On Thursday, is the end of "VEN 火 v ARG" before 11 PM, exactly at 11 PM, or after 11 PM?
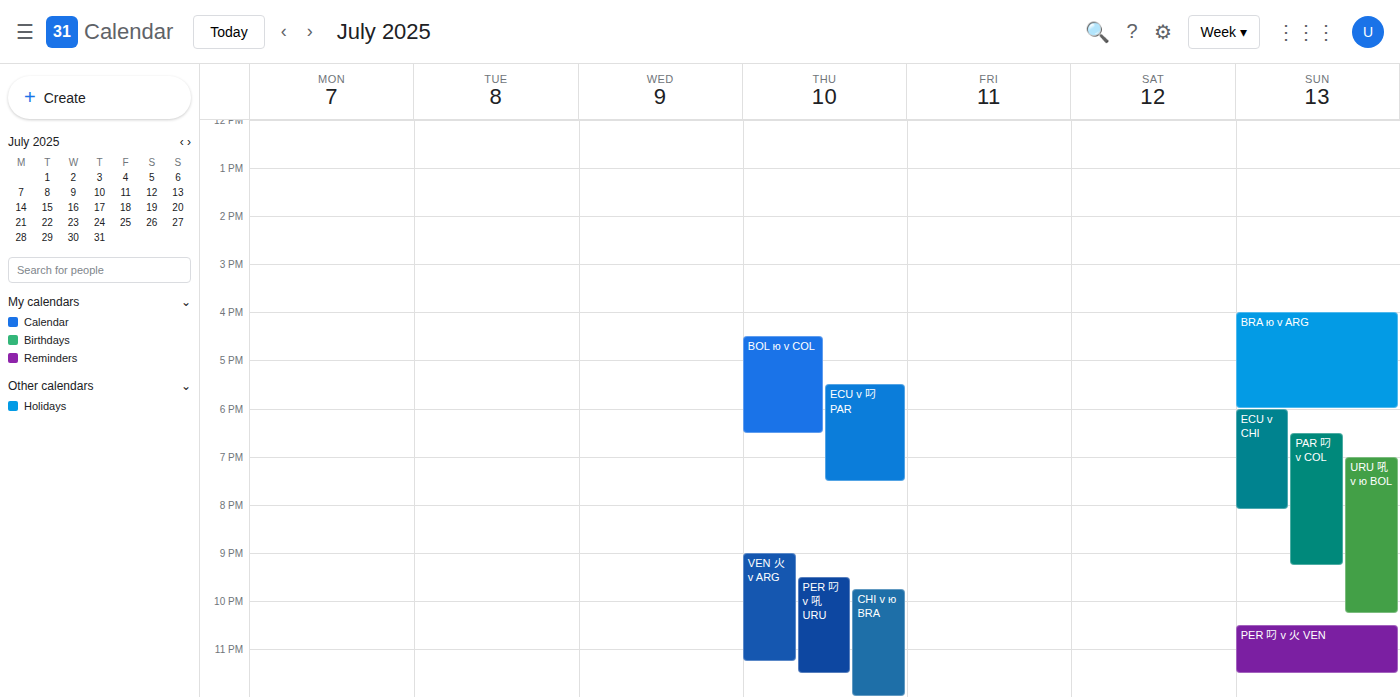
11:15 PM -- after 11 PM, 15 minutes below the 11 PM line.